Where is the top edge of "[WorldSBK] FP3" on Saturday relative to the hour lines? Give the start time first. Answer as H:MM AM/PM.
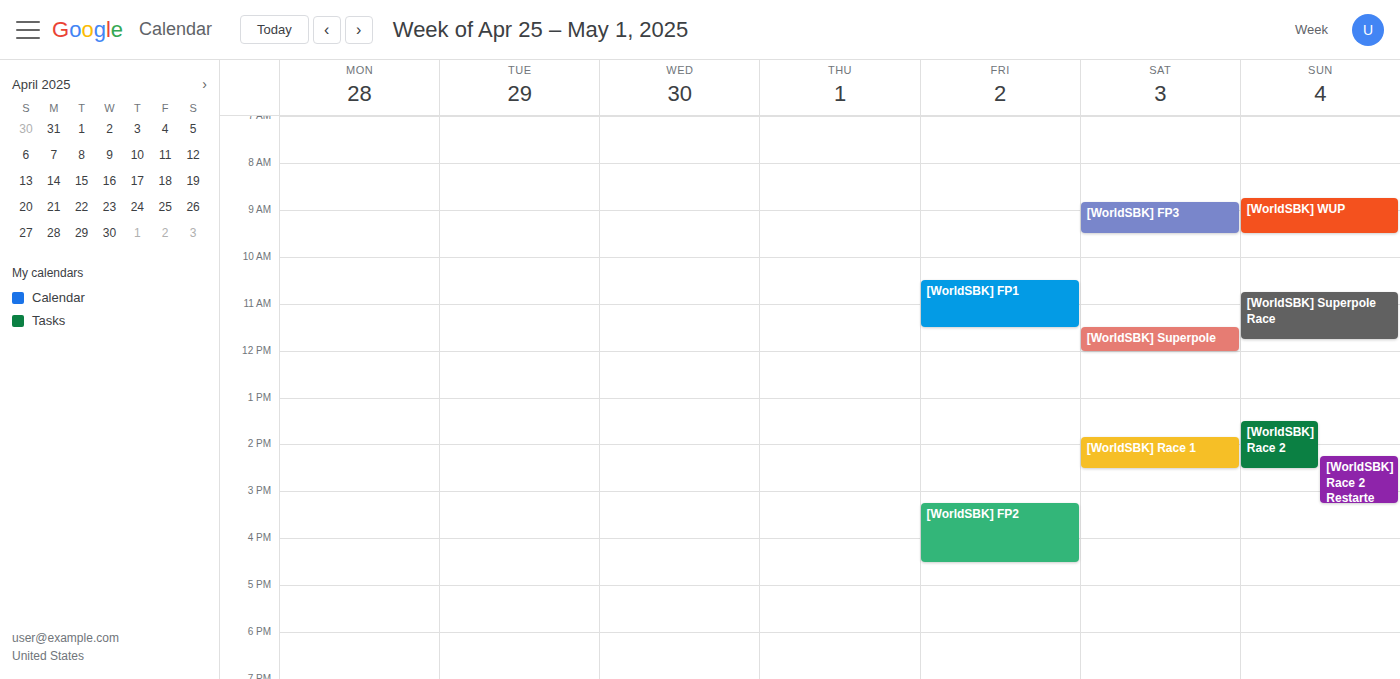
8:50 AM -- neither: 50 minutes below the 8 AM line and 10 minutes above the 9 AM line.